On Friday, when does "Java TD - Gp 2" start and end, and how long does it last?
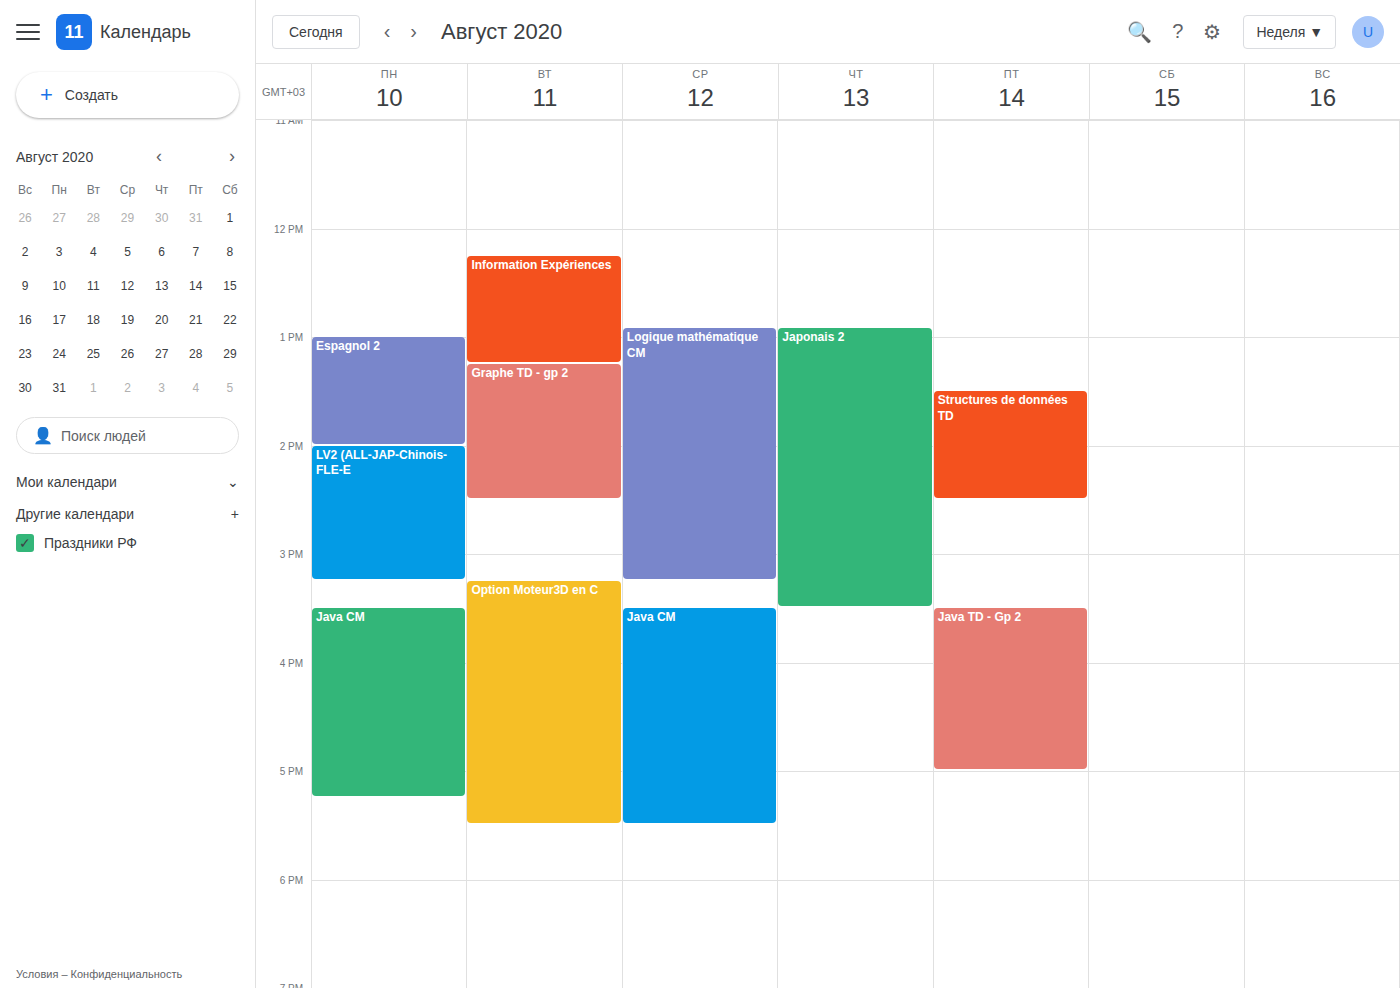
3:30 PM to 5:00 PM, 1 hour 30 minutes